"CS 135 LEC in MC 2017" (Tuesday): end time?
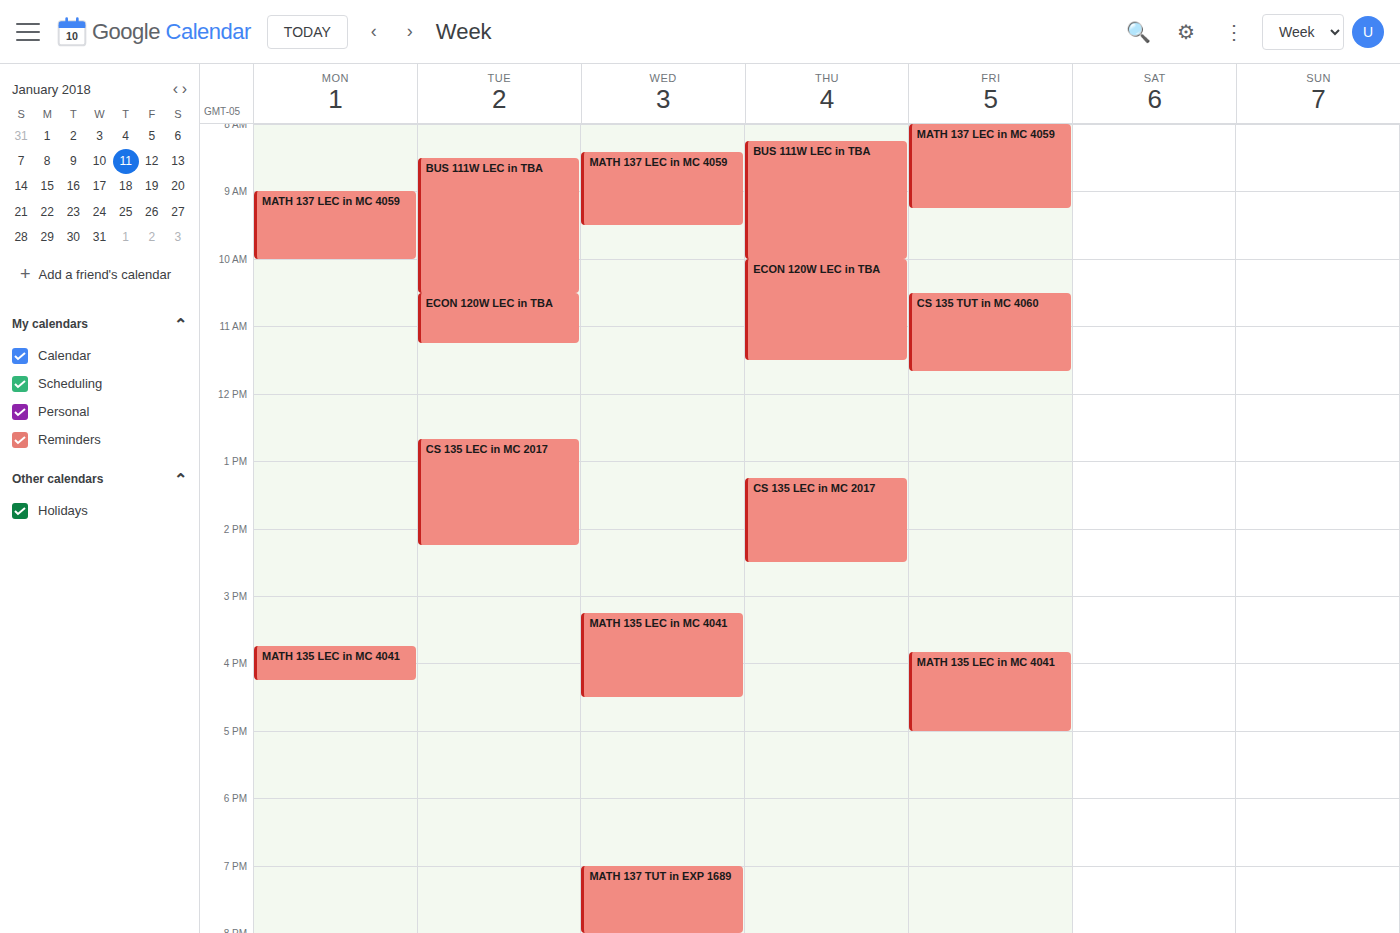
2:15 PM